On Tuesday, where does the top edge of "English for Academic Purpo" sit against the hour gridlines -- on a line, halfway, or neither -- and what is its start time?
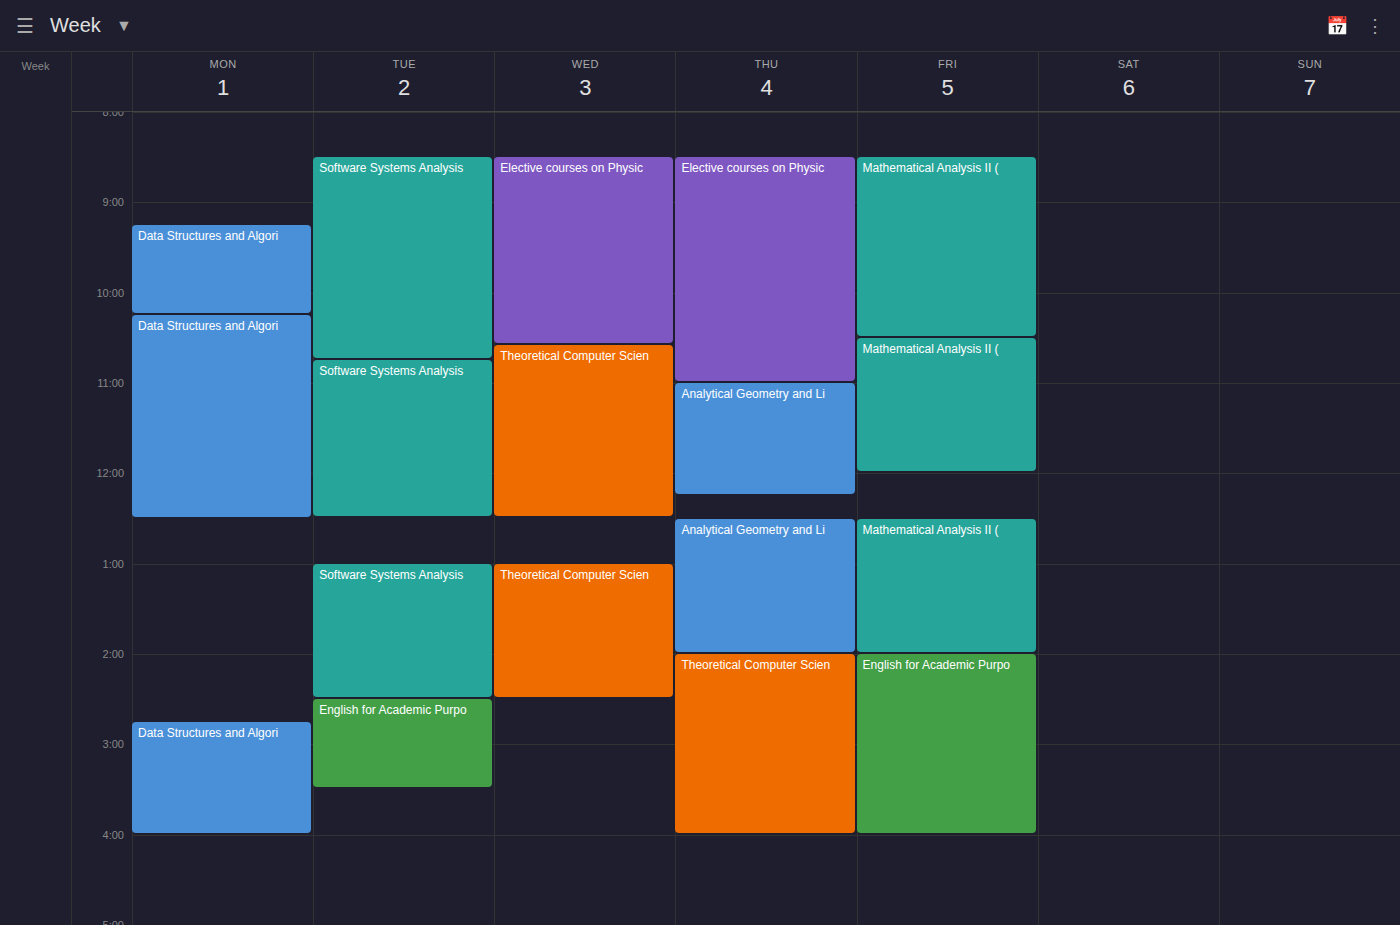
2:30 PM -- halfway between the 2 PM and 3 PM lines.